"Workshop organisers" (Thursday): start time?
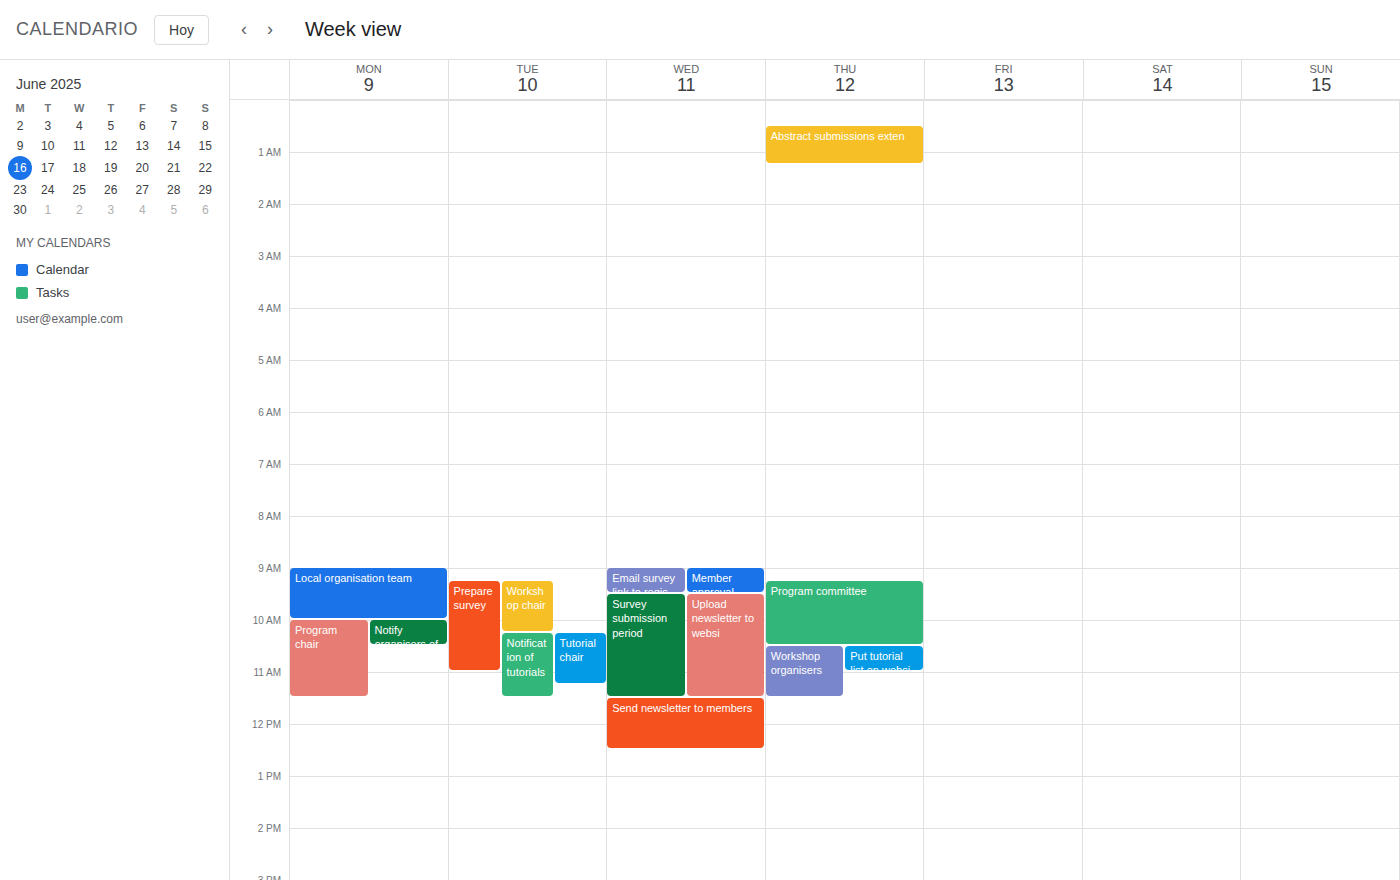
10:30 AM